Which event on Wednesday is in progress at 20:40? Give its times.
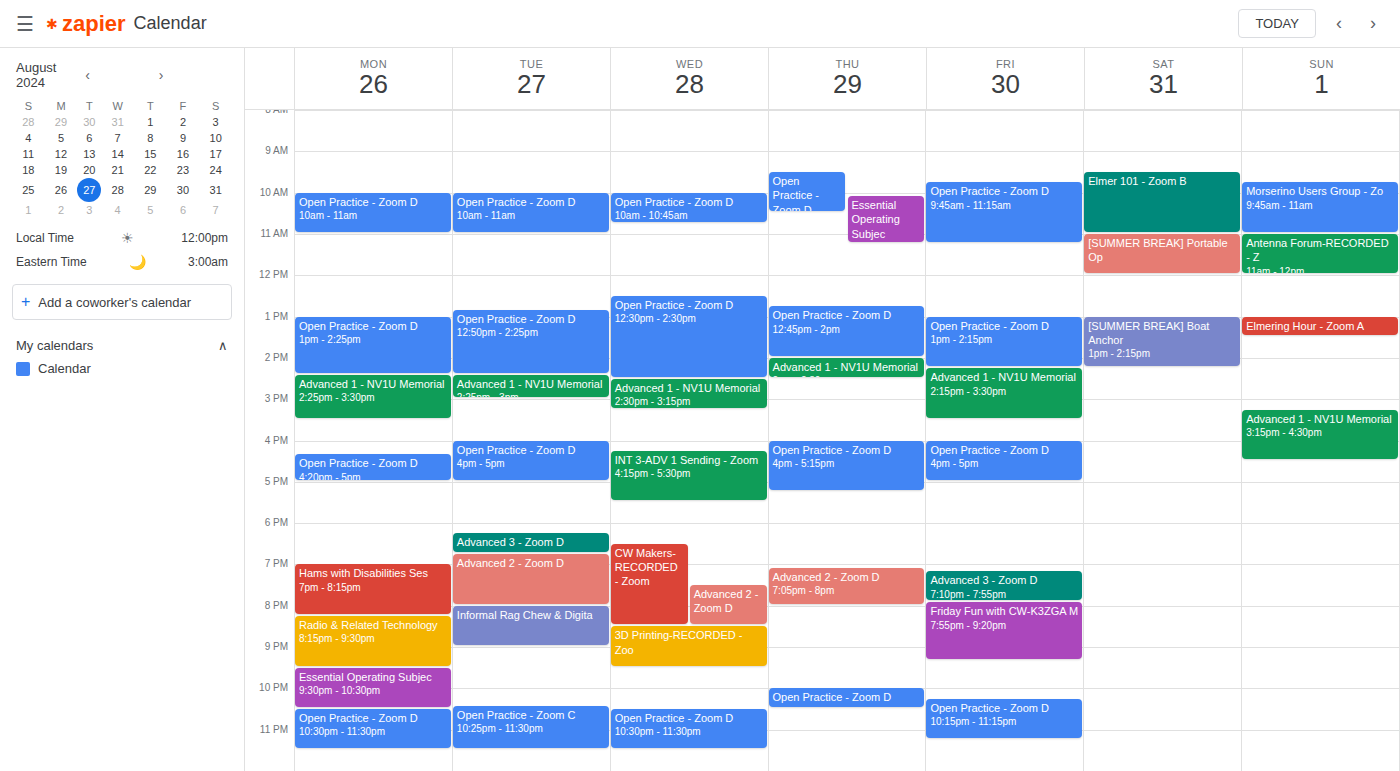
"3D Printing-RECORDED - Zoo", 20:30 to 21:30